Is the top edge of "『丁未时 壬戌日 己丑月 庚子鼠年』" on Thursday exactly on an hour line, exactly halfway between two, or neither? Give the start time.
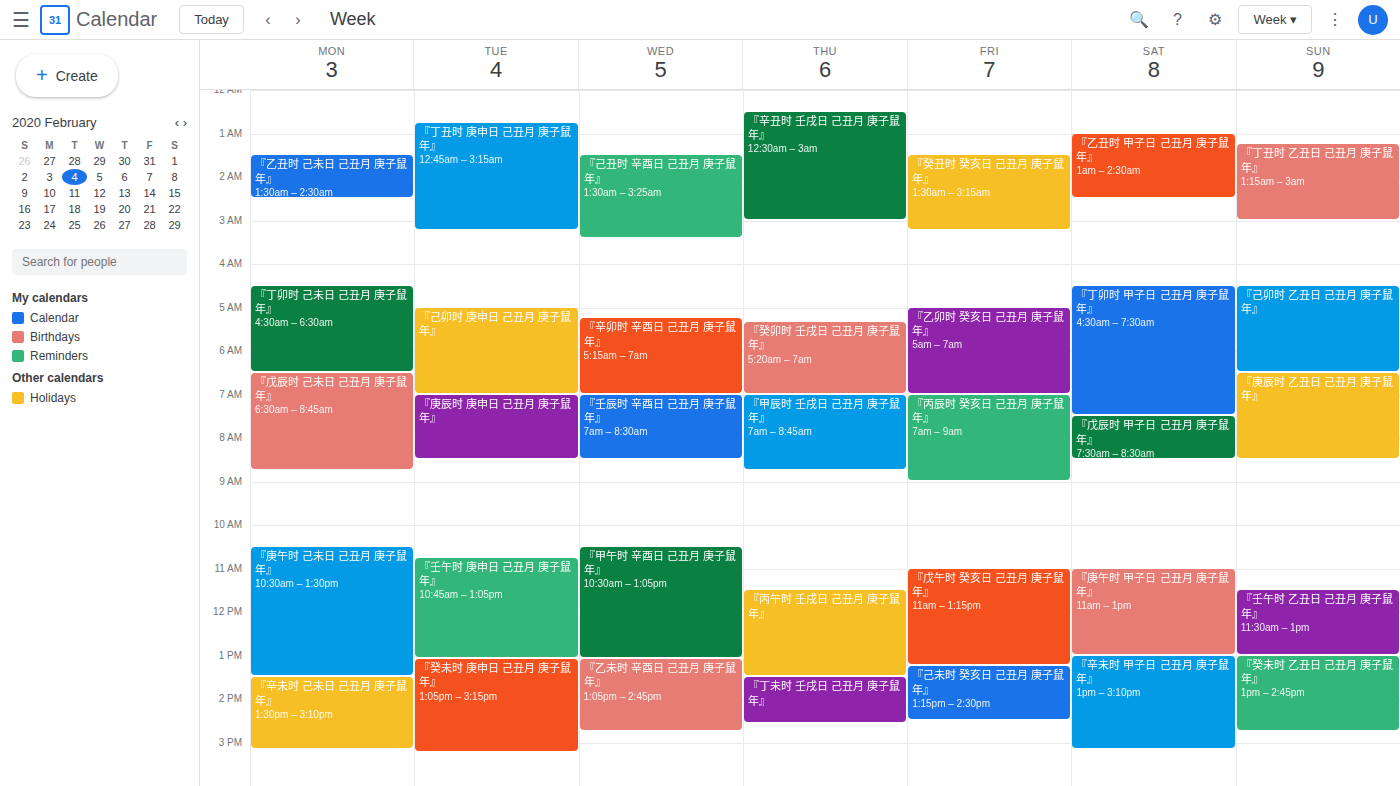
1:30 PM -- halfway between the 1 PM and 2 PM lines.